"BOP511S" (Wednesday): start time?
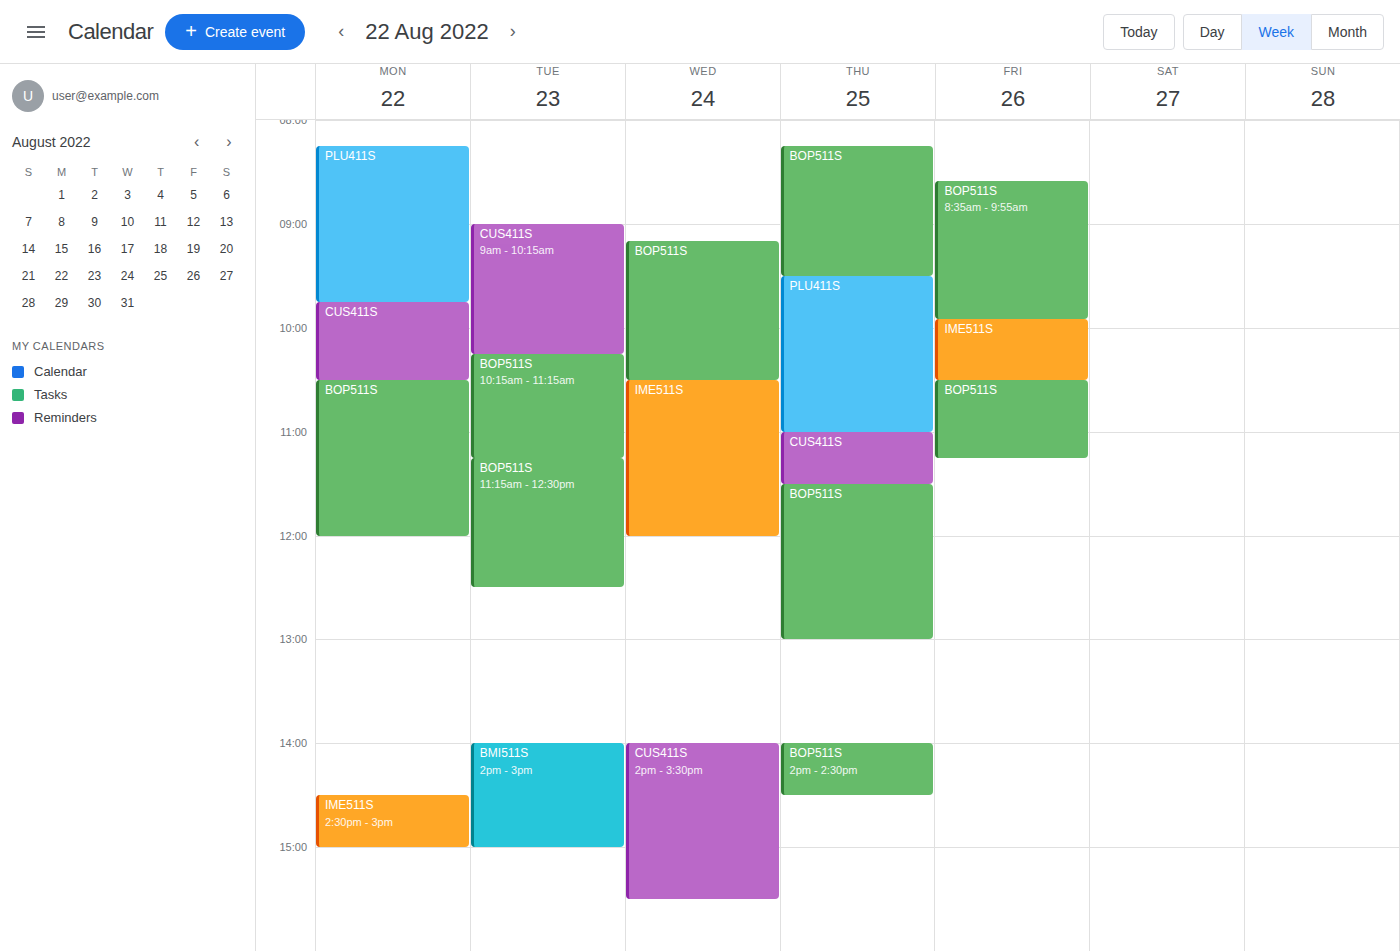
9:10 AM